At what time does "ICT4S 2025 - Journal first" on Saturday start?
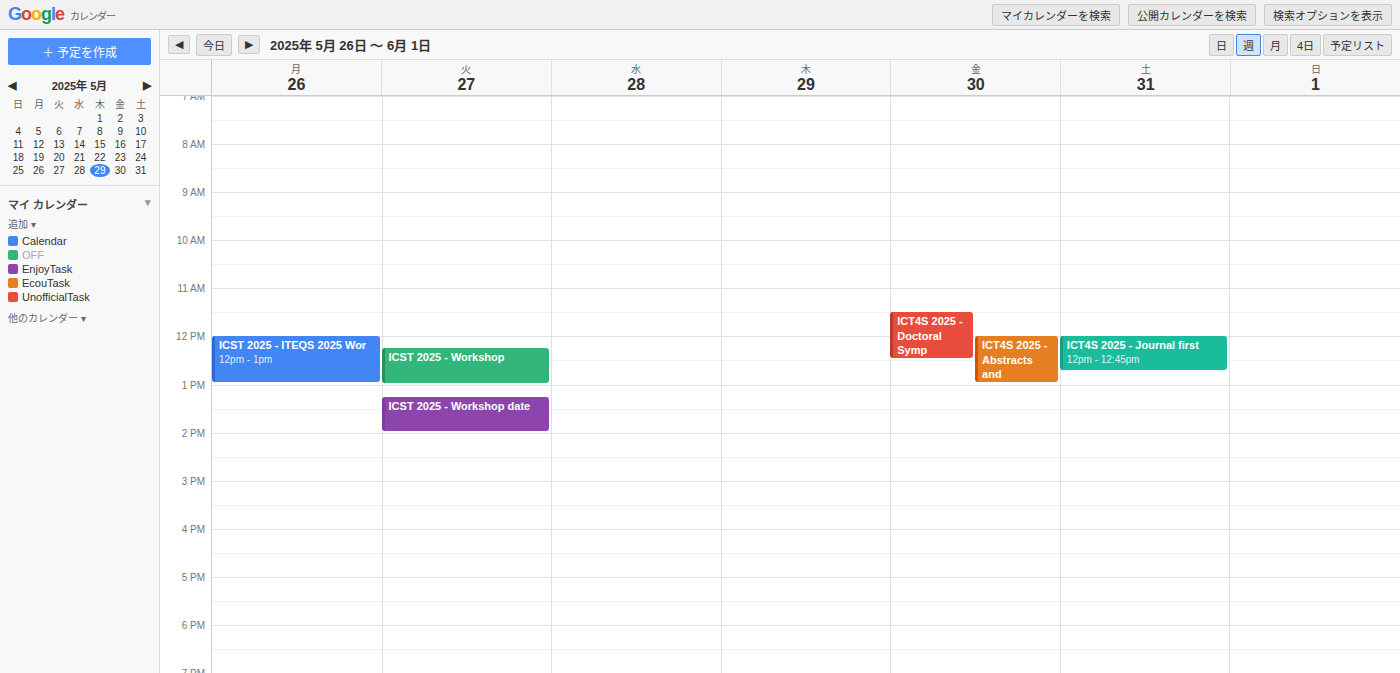
12:00 PM